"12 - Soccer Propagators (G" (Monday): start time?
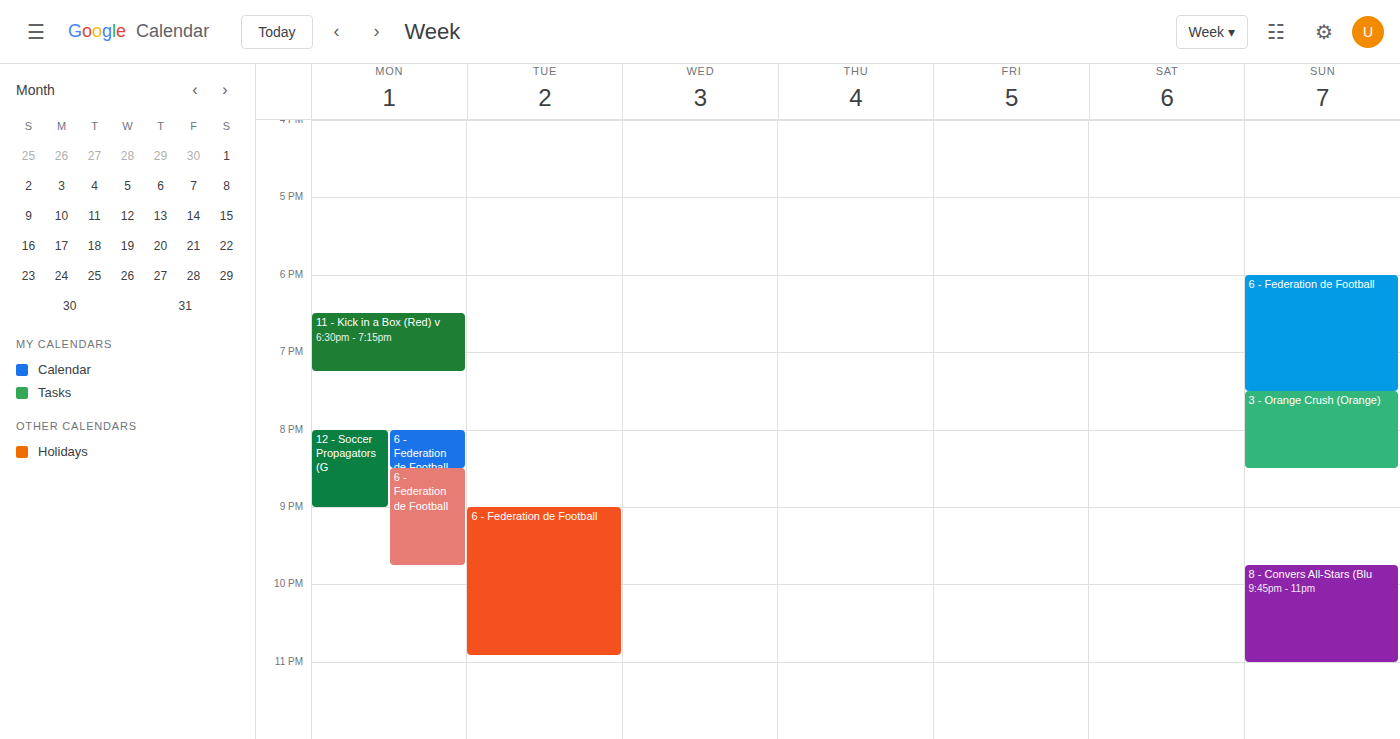
8:00 PM